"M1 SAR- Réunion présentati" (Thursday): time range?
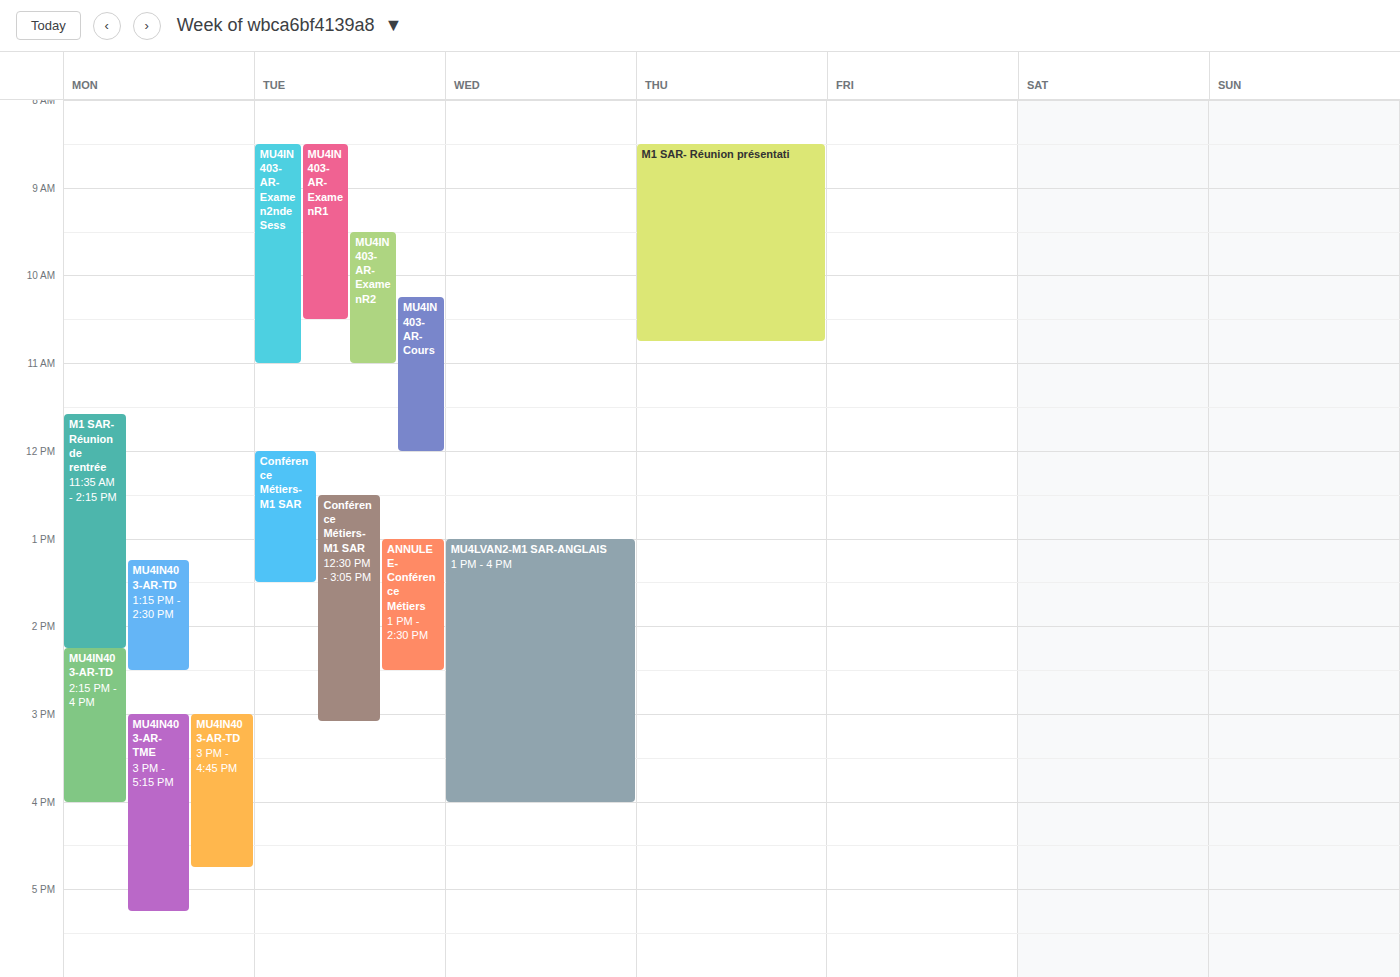
8:30 AM to 10:45 AM